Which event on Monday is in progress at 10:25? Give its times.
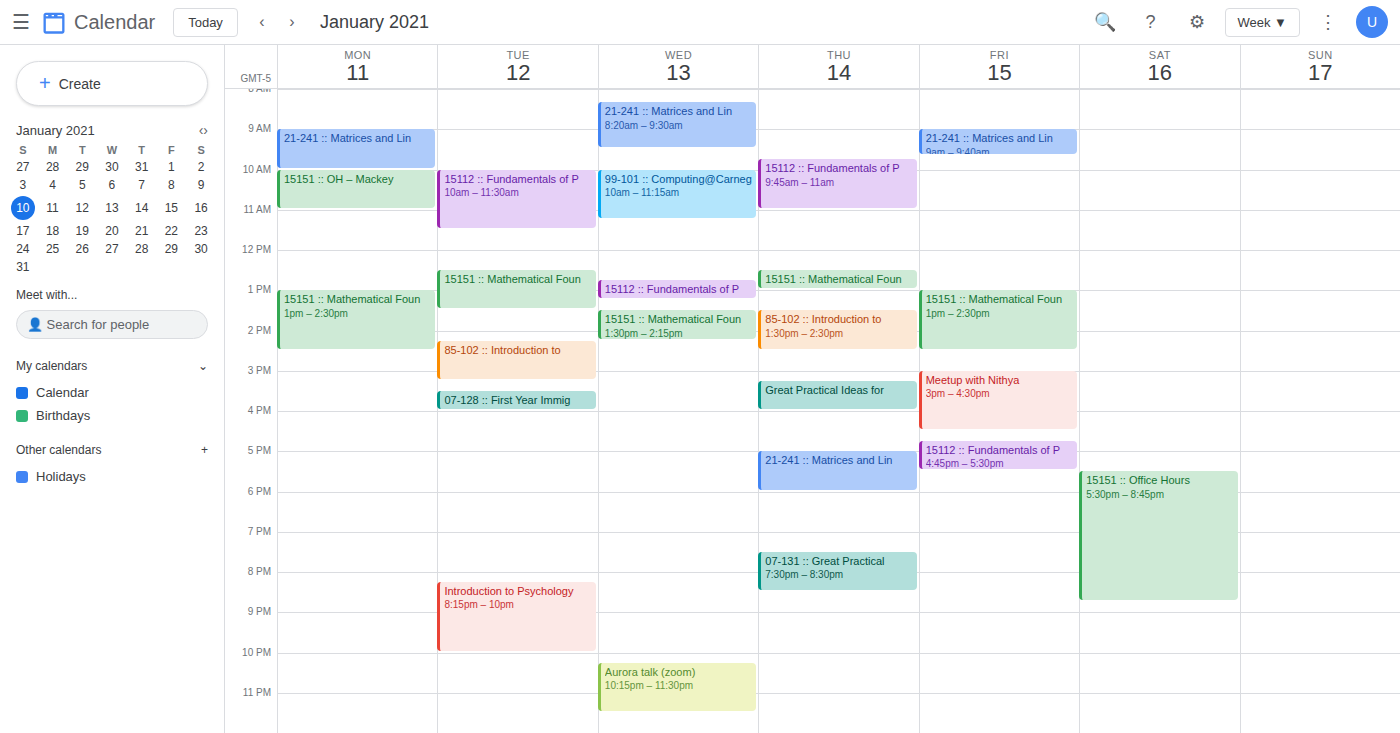
"15151 :: OH – Mackey", 10:00 to 11:00